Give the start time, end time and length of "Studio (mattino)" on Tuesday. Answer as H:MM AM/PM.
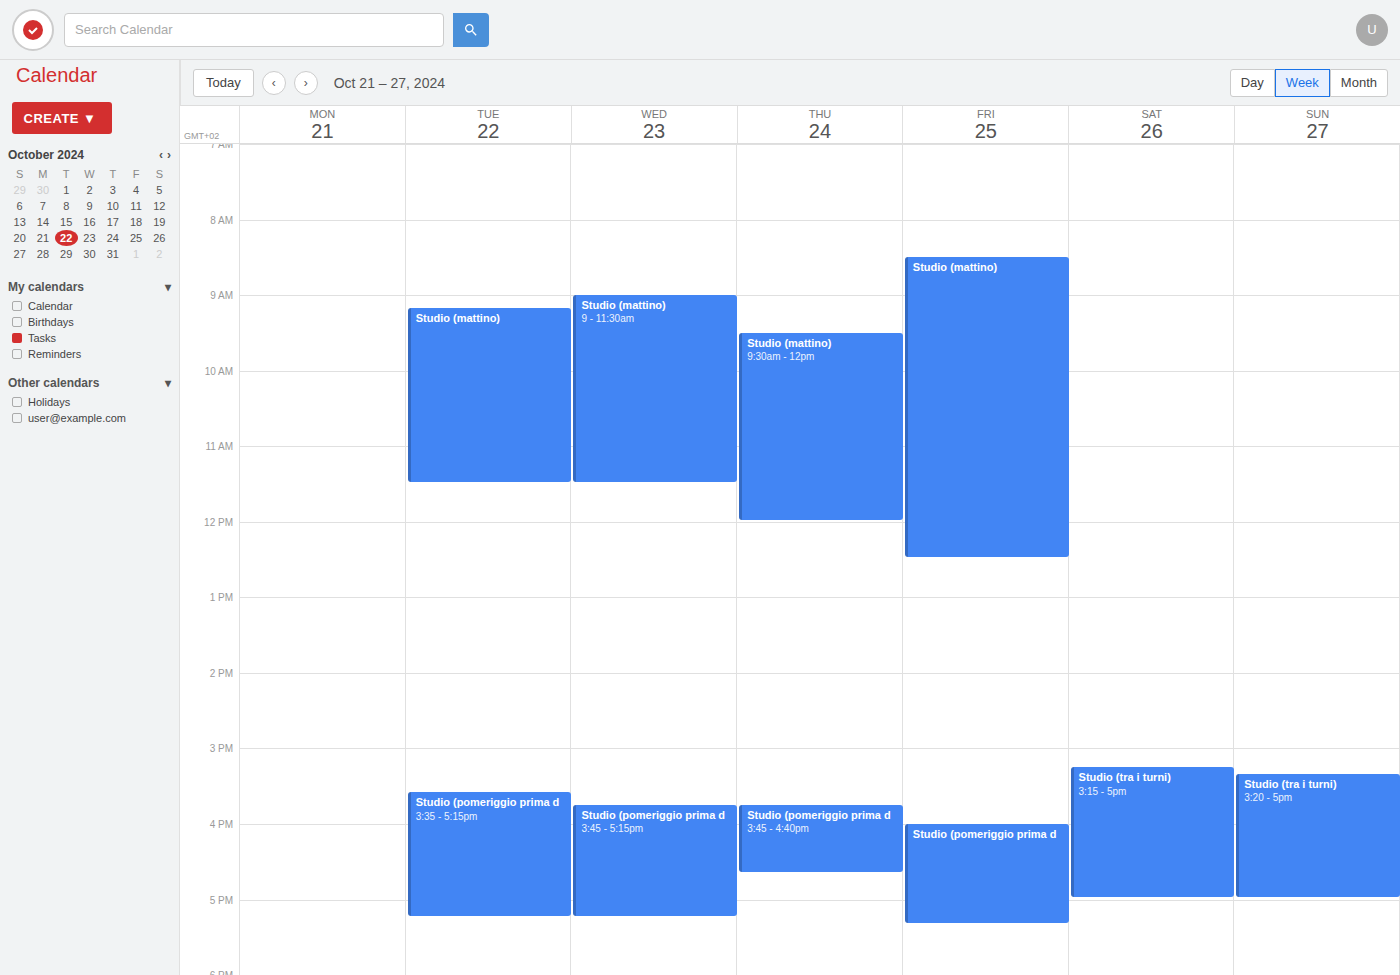
9:10 AM to 11:30 AM, 2 hours 20 minutes